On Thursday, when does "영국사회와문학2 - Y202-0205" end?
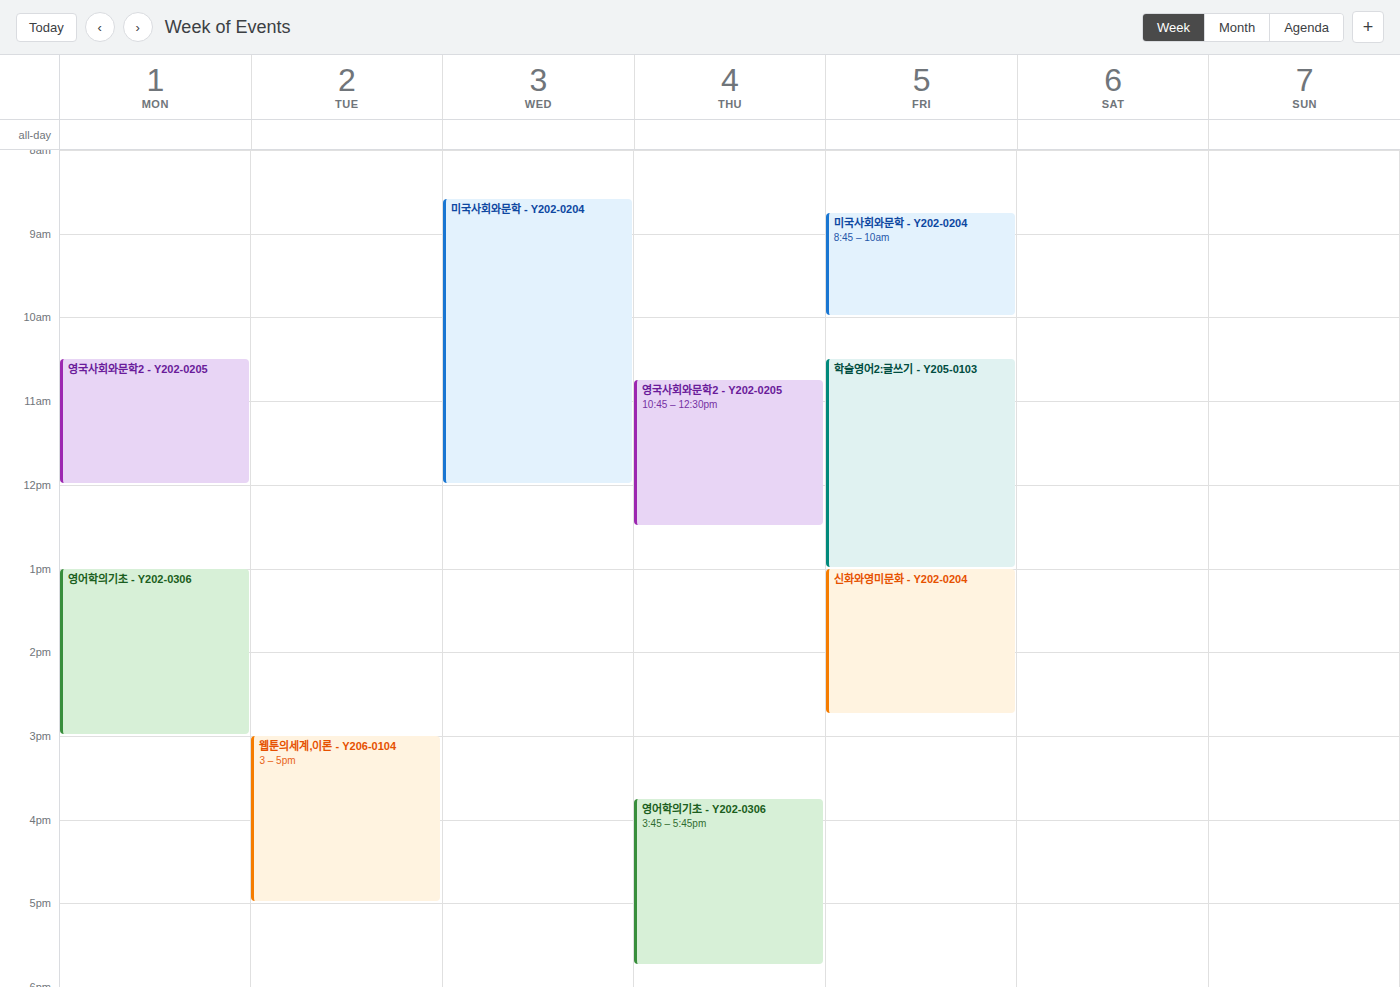
12:30